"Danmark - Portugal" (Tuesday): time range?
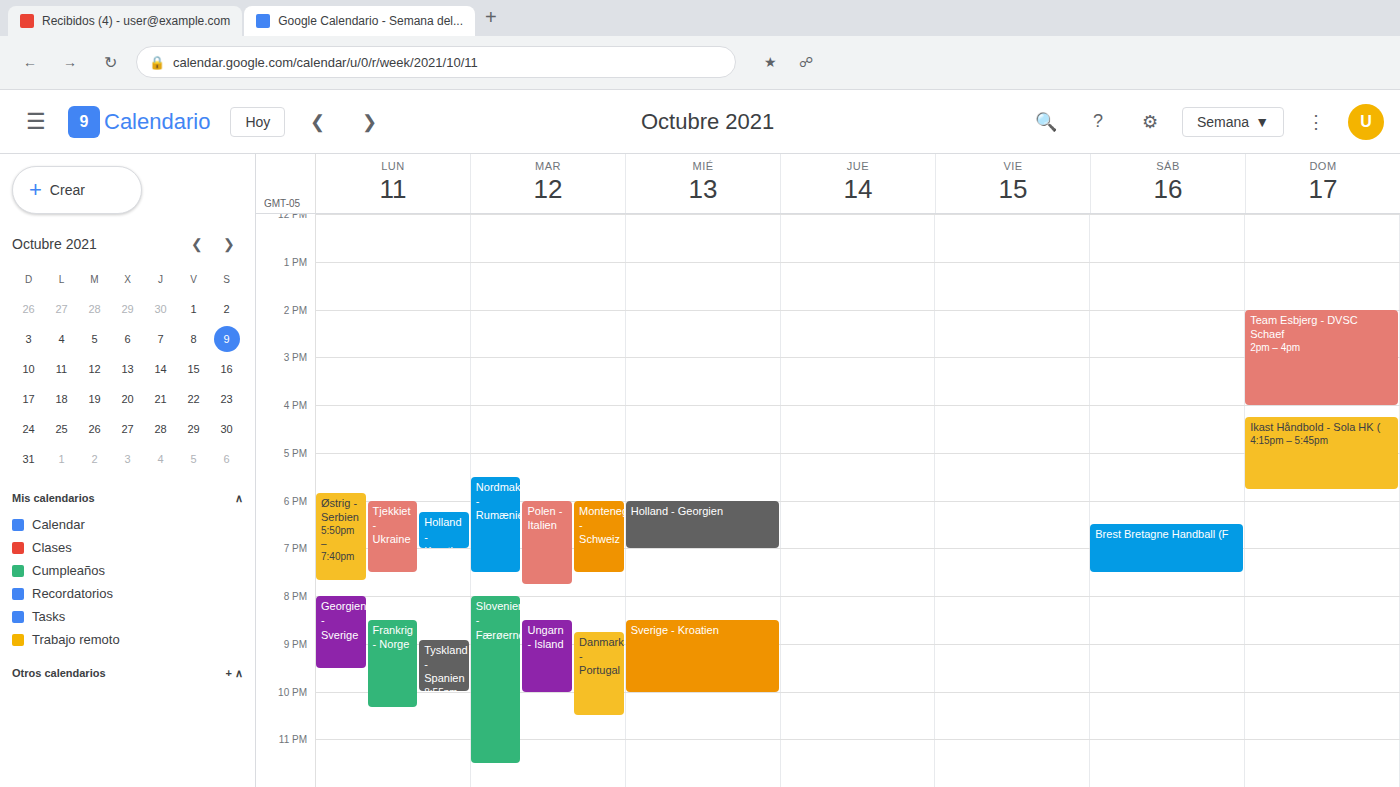
20:45 to 22:30